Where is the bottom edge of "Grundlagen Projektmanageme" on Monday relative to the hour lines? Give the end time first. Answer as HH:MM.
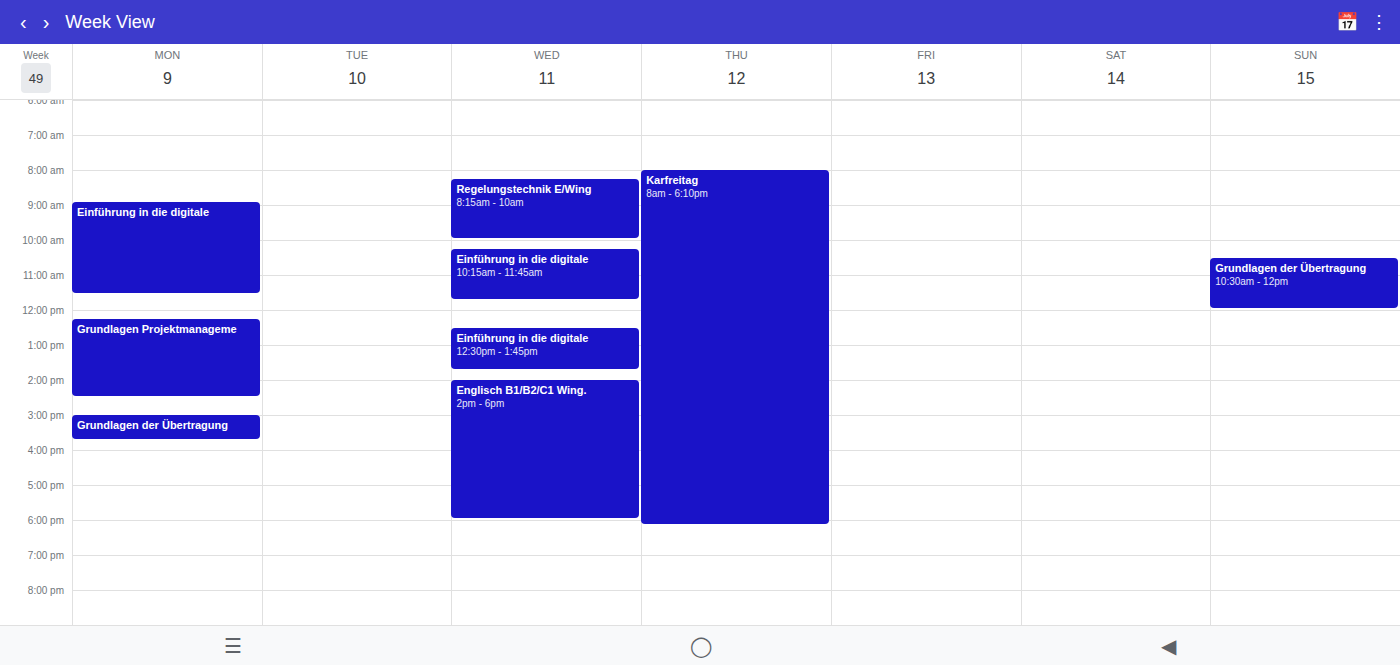
14:30 -- halfway between the 14:00 and 15:00 lines.